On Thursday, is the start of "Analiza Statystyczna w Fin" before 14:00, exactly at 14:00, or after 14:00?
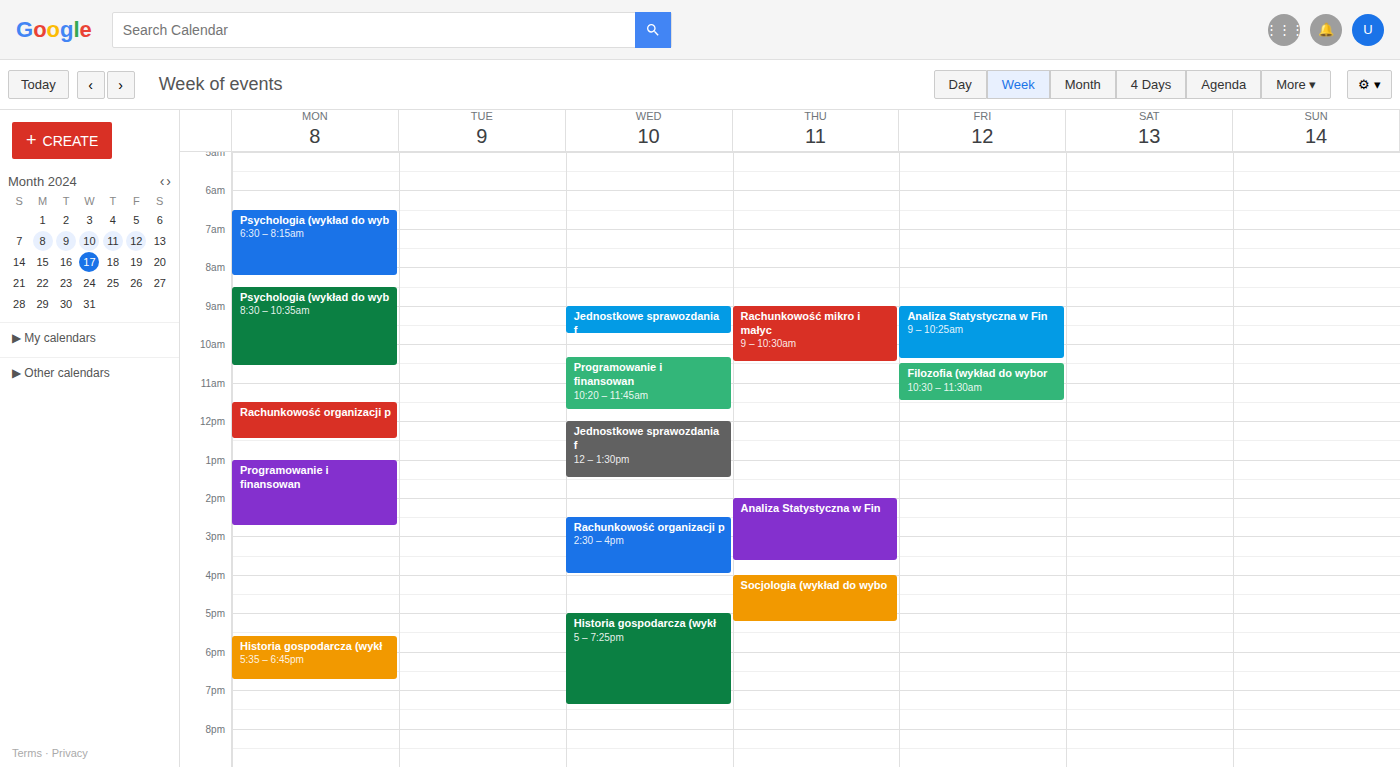
14:00 -- exactly at 14:00, on the 14:00 line.